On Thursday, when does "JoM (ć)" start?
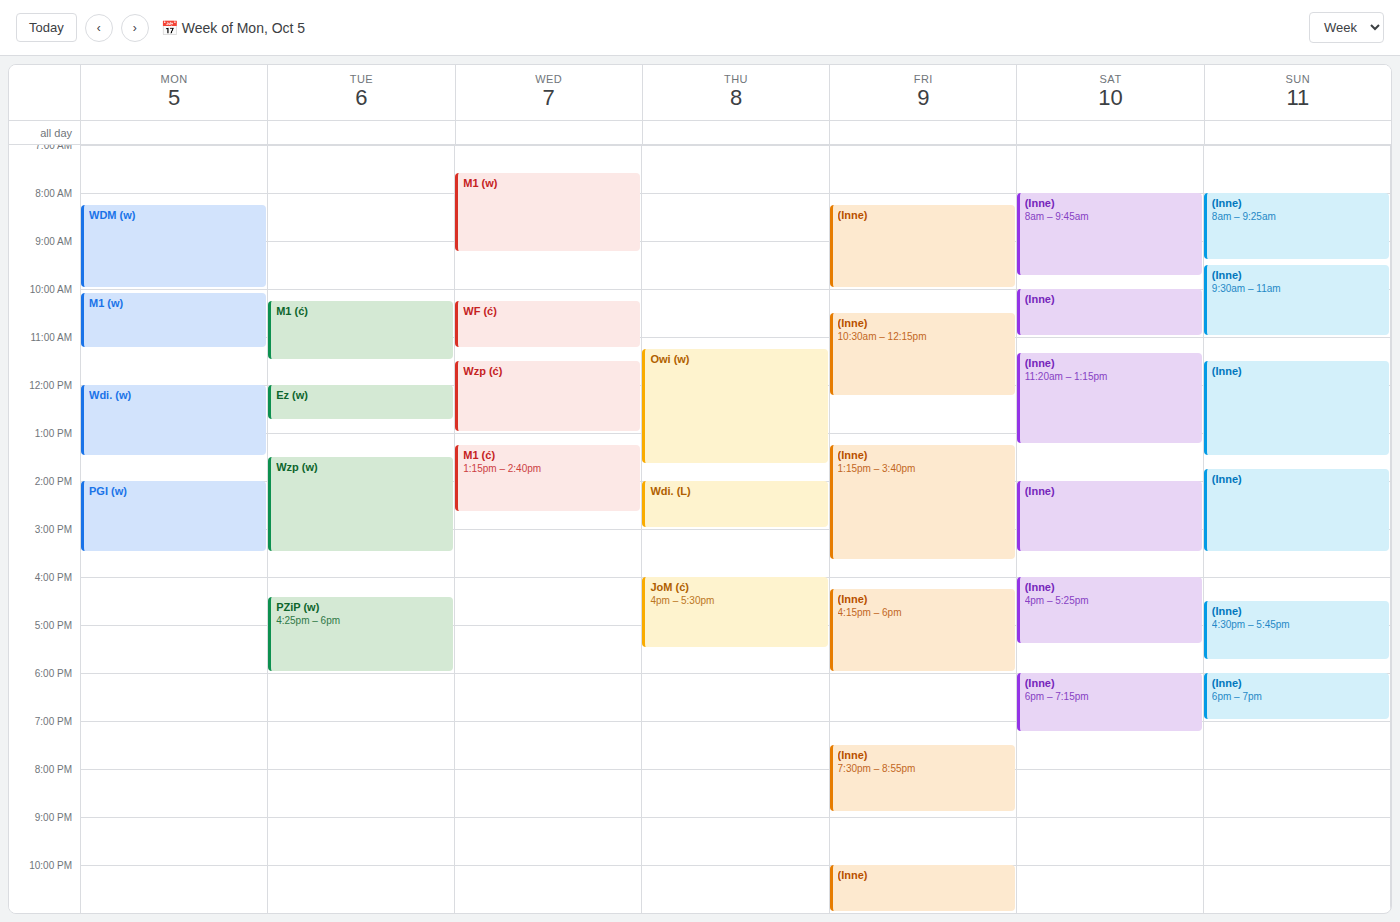
4:00 PM